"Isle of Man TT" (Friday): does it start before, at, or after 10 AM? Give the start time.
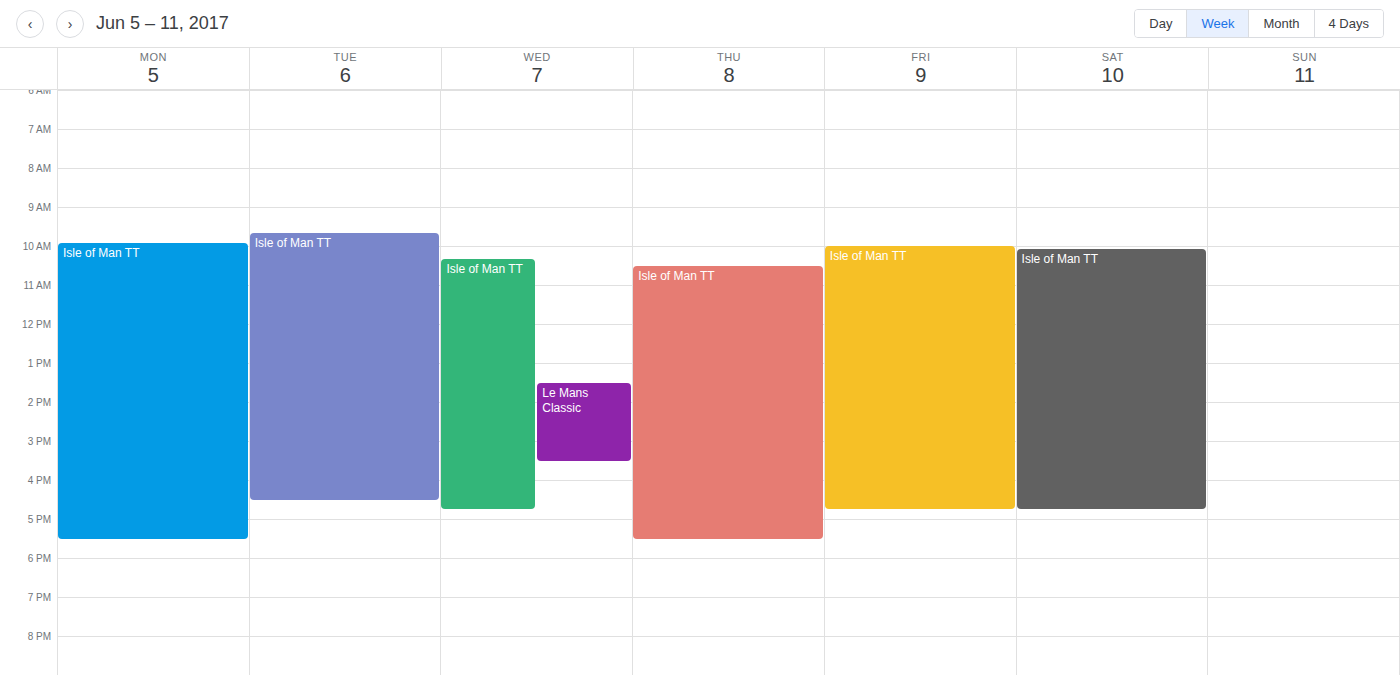
10:00 AM -- exactly at 10 AM, on the 10 AM line.